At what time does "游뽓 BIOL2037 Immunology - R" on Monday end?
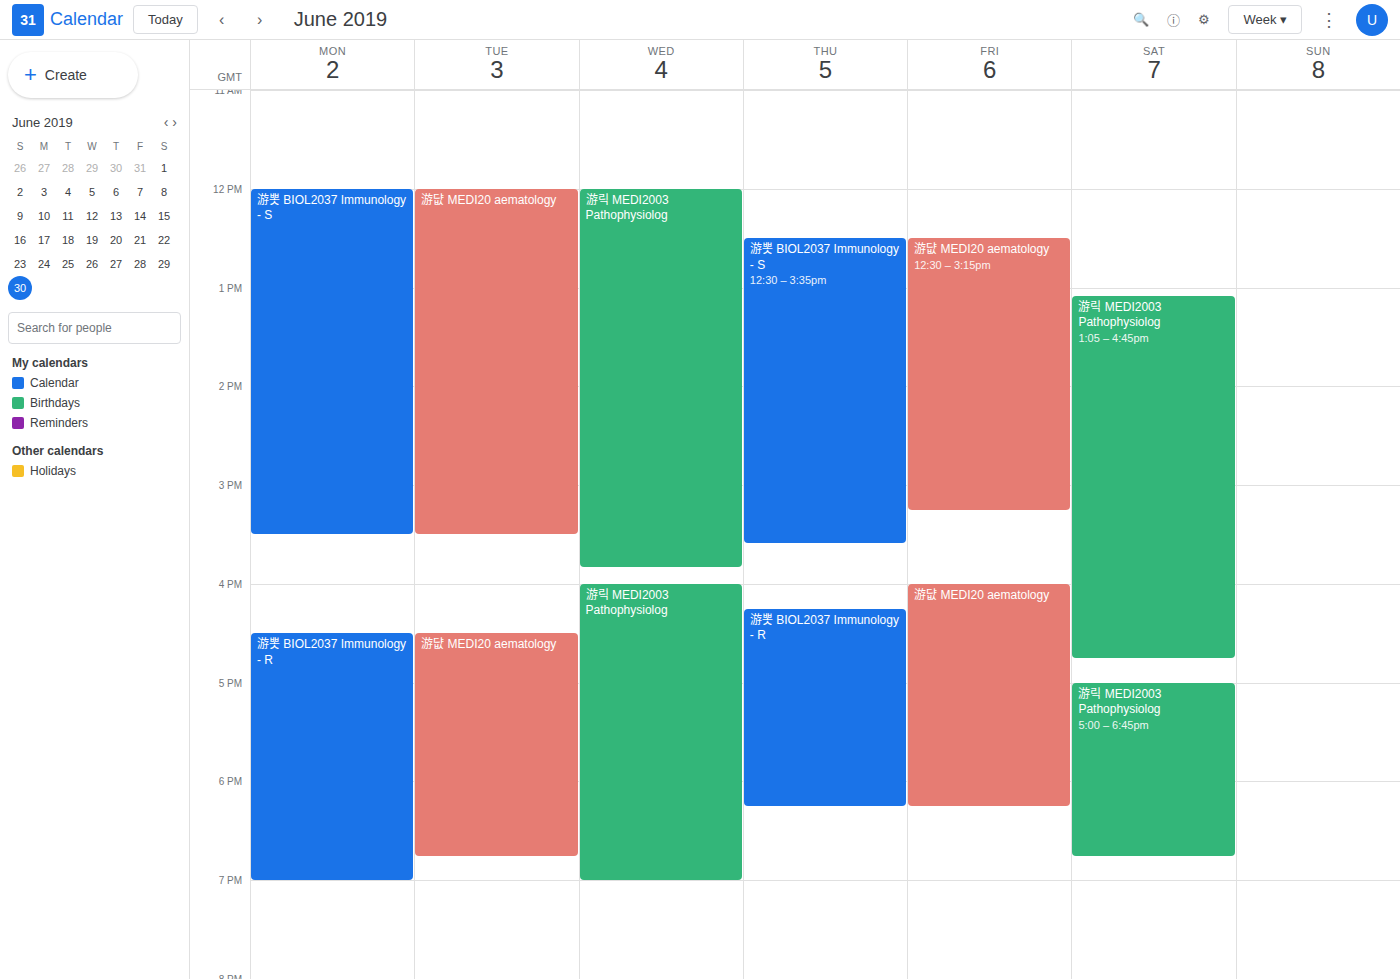
7:00 PM